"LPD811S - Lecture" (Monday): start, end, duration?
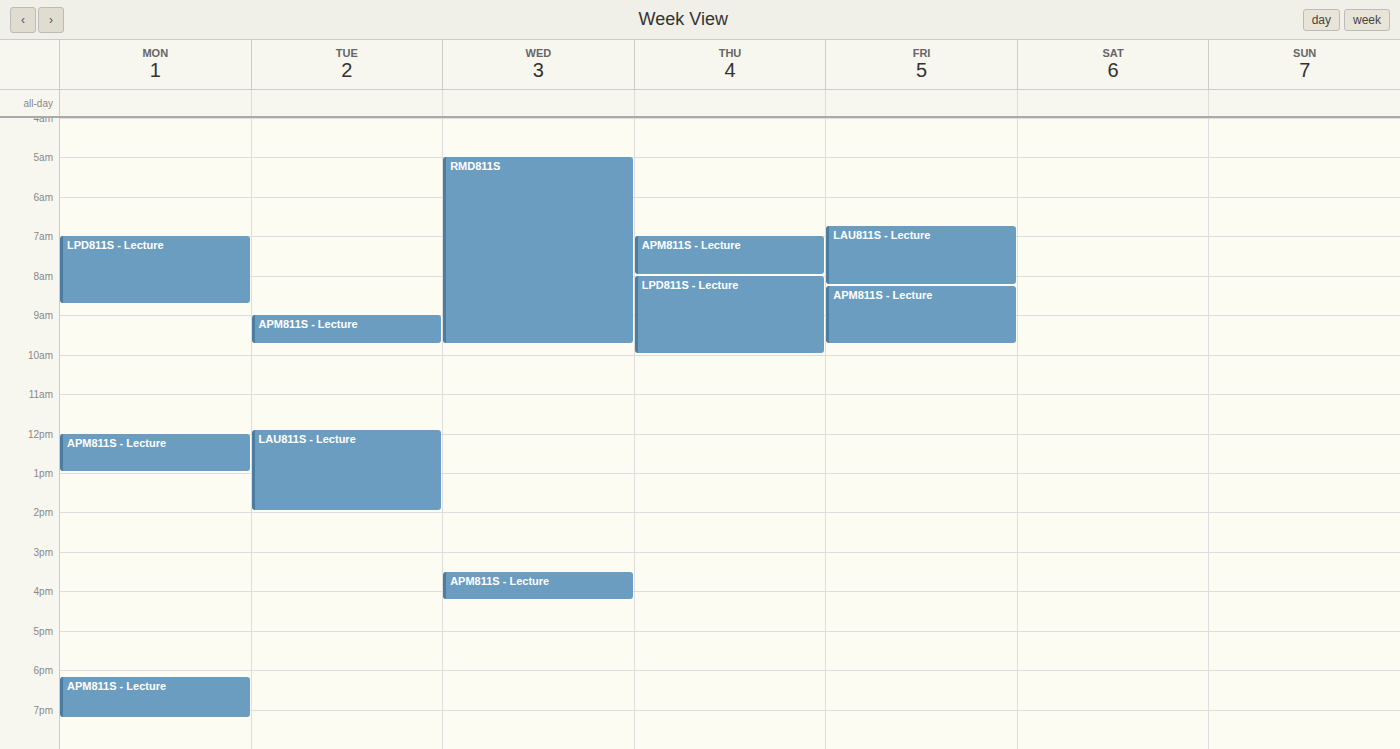
7:00 AM to 8:45 AM, 1 hour 45 minutes